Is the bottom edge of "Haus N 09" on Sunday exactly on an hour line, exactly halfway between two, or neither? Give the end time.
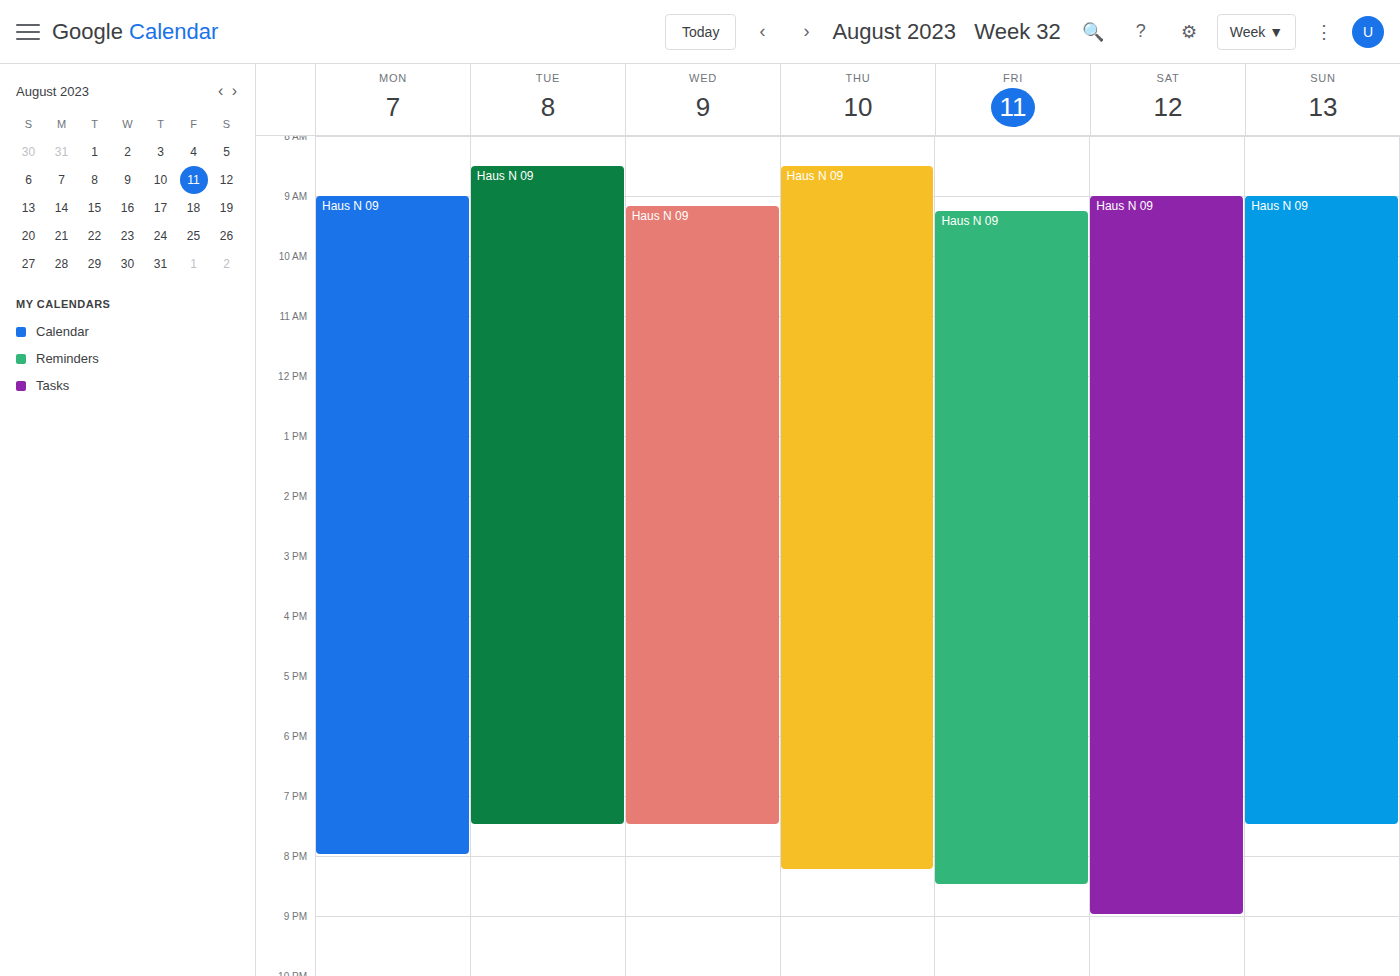
7:30 PM -- halfway between the 7 PM and 8 PM lines.